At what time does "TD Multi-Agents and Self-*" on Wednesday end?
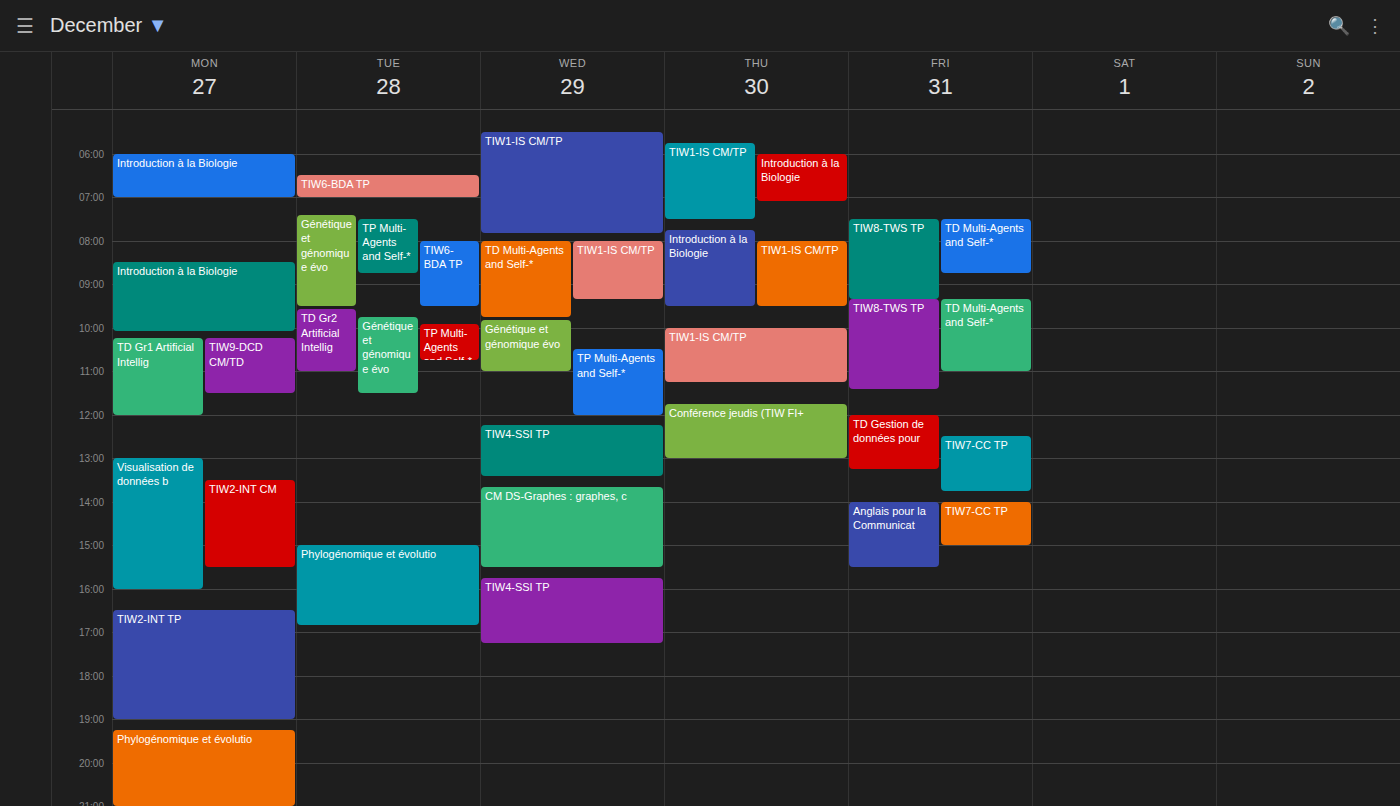
9:45 AM